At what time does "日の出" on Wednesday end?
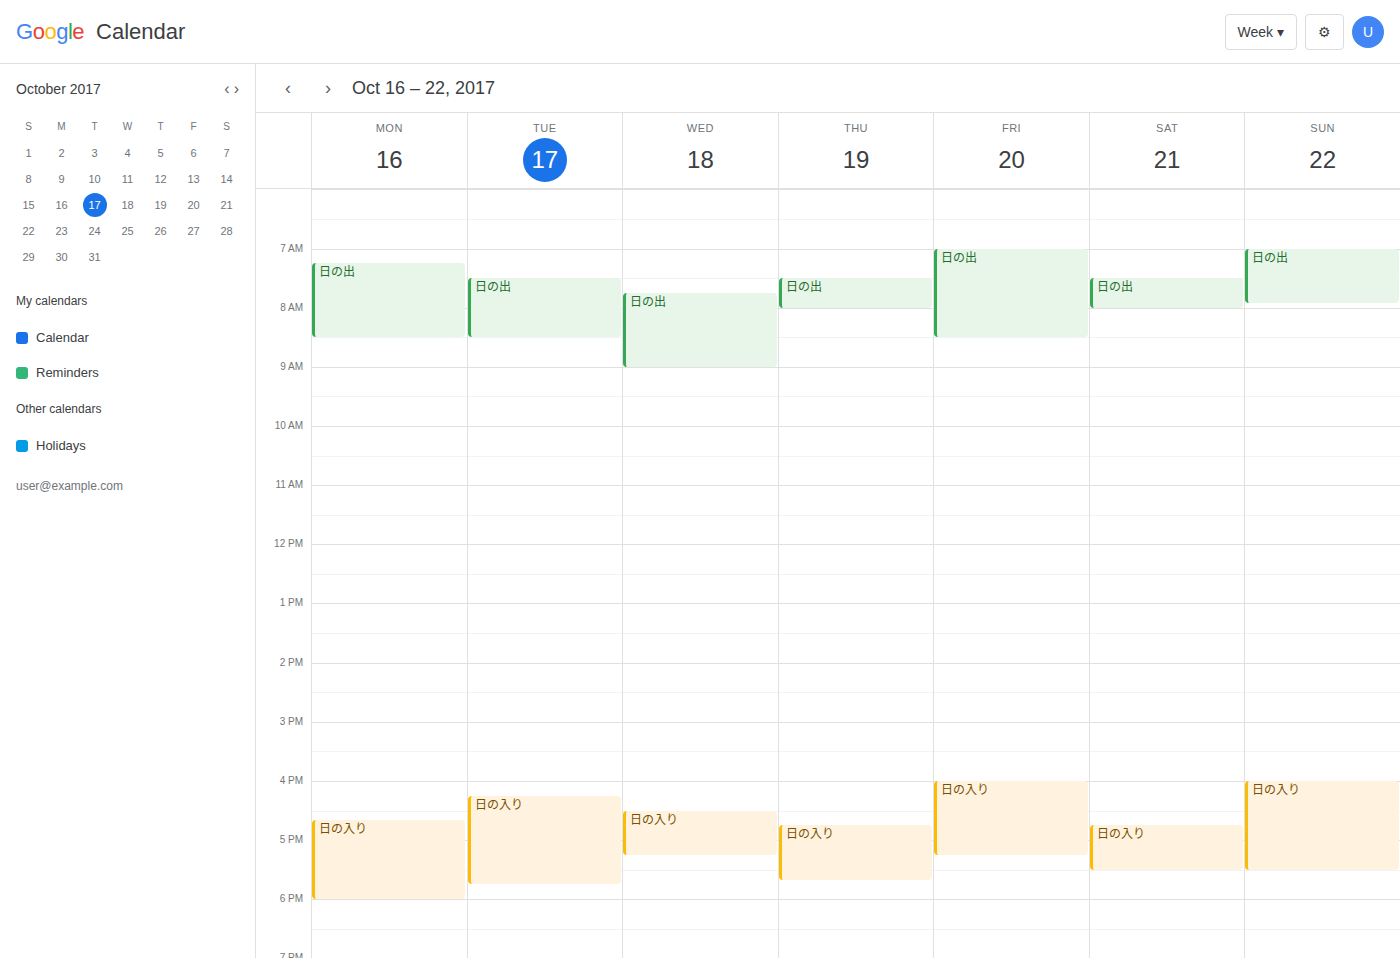
09:00